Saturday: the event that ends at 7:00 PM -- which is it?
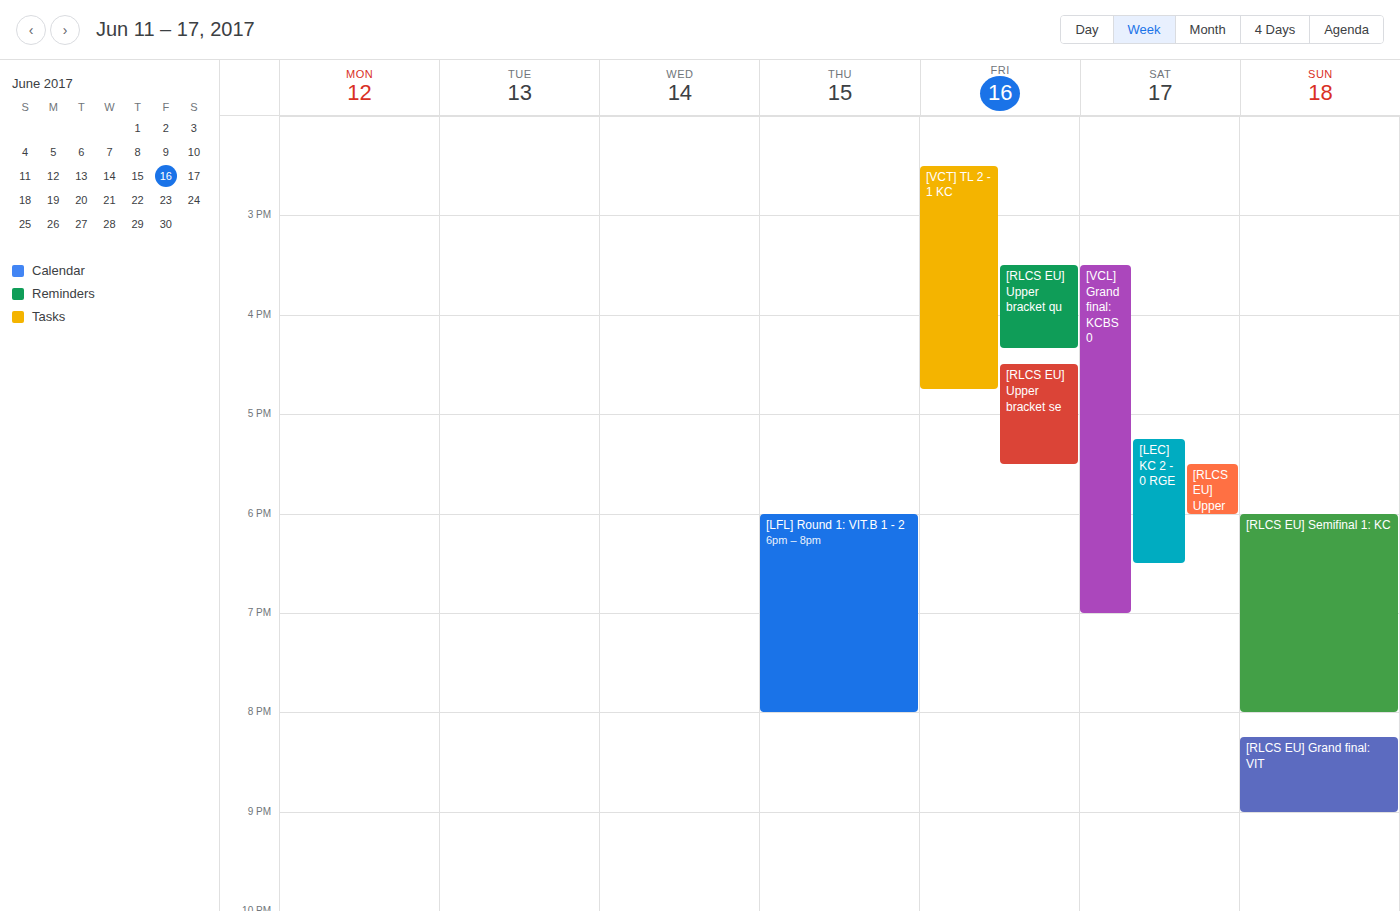
"[VCL] Grand final: KCBS 0"